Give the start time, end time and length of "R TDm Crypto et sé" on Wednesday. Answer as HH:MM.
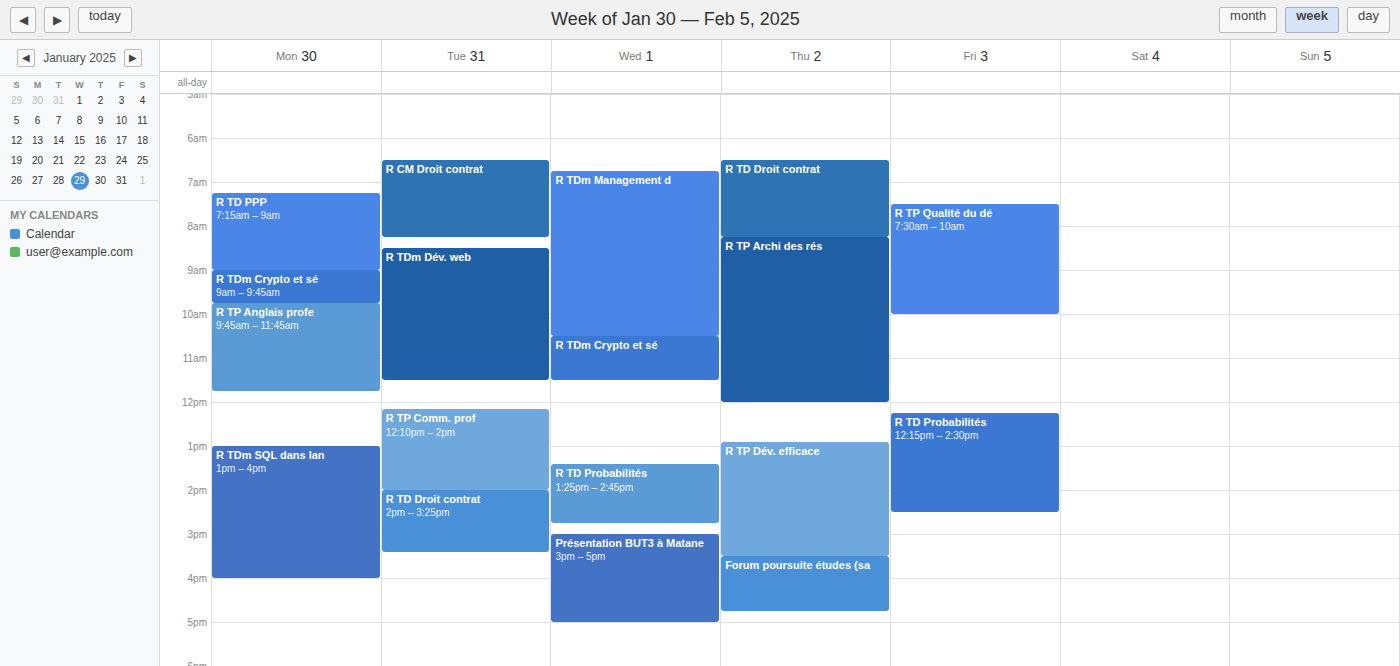
10:30 to 11:30, 1 hour